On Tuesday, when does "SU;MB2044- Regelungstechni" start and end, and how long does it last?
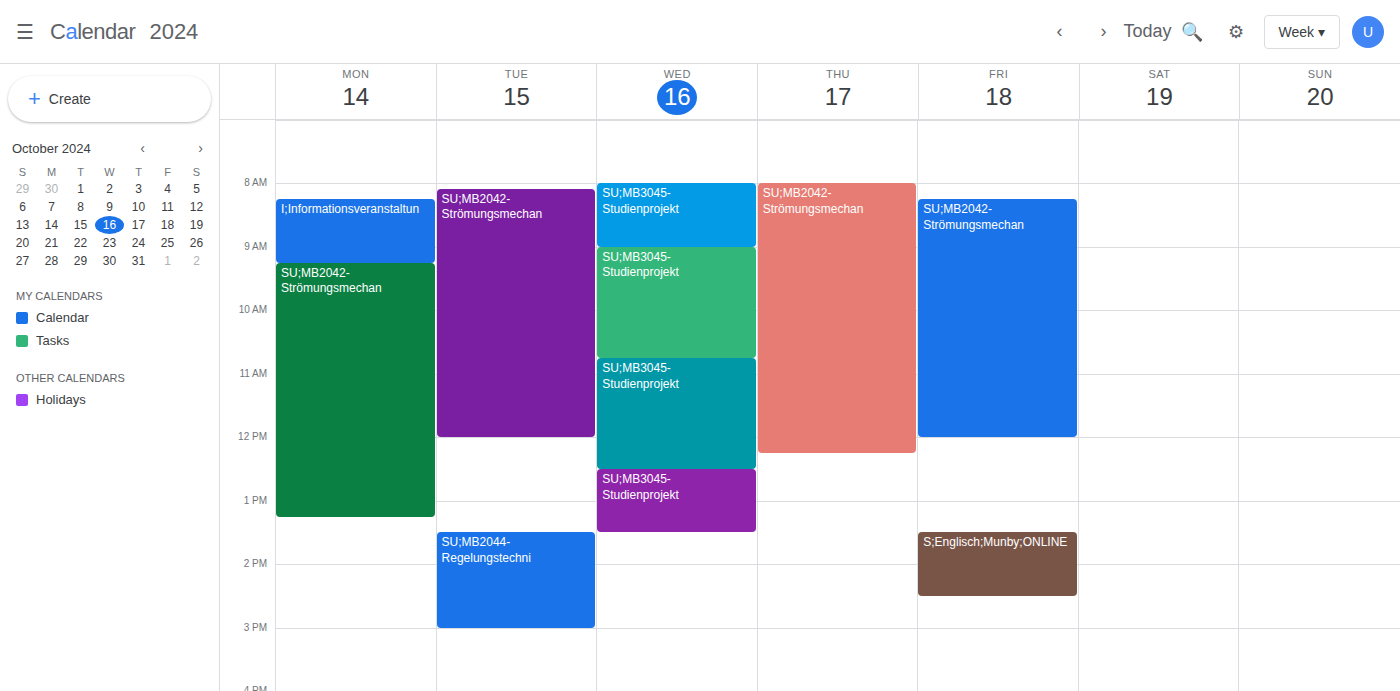
13:30 to 15:00, 1 hour 30 minutes